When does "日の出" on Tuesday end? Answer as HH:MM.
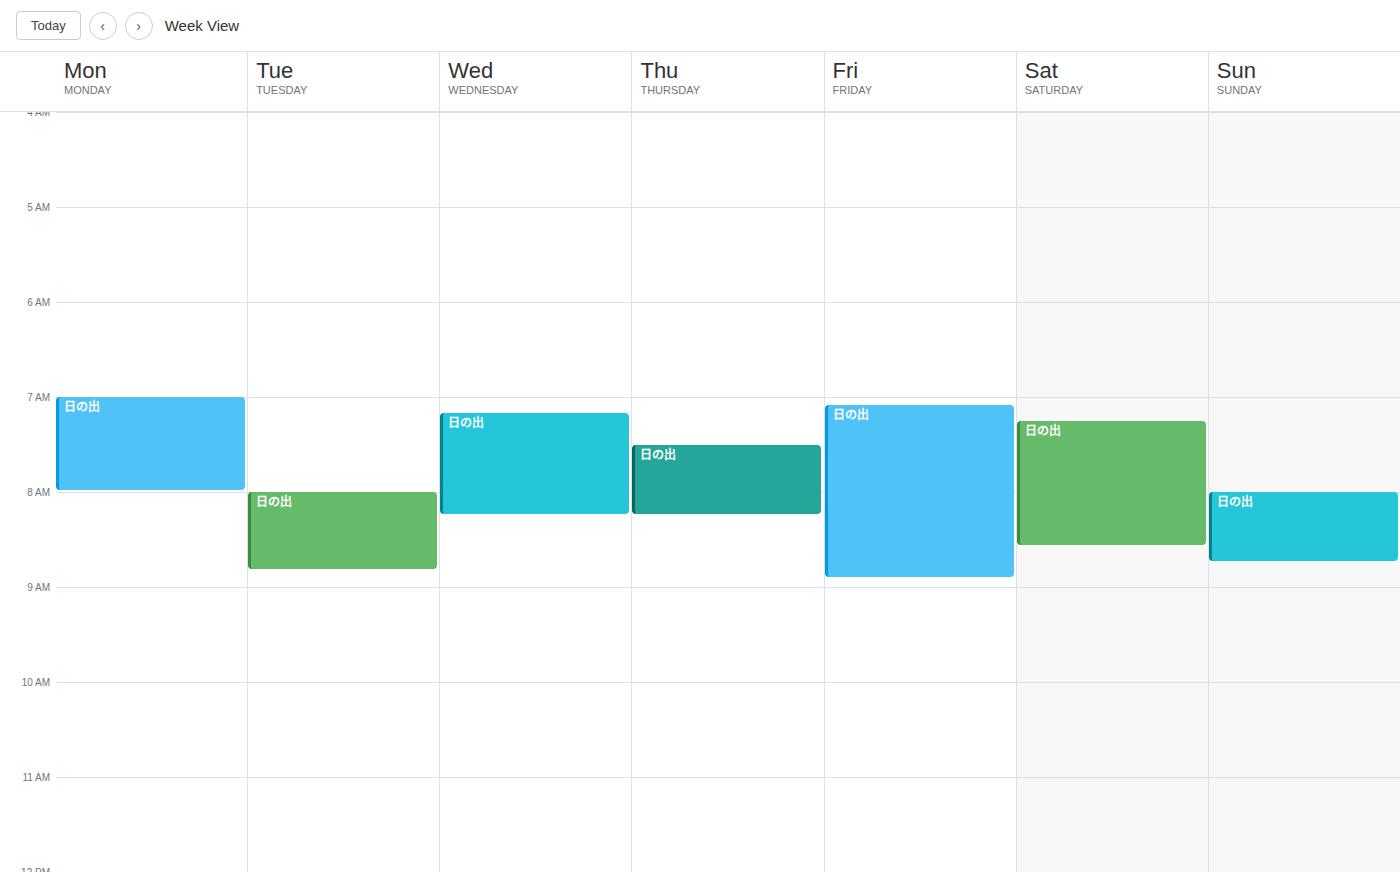
08:50